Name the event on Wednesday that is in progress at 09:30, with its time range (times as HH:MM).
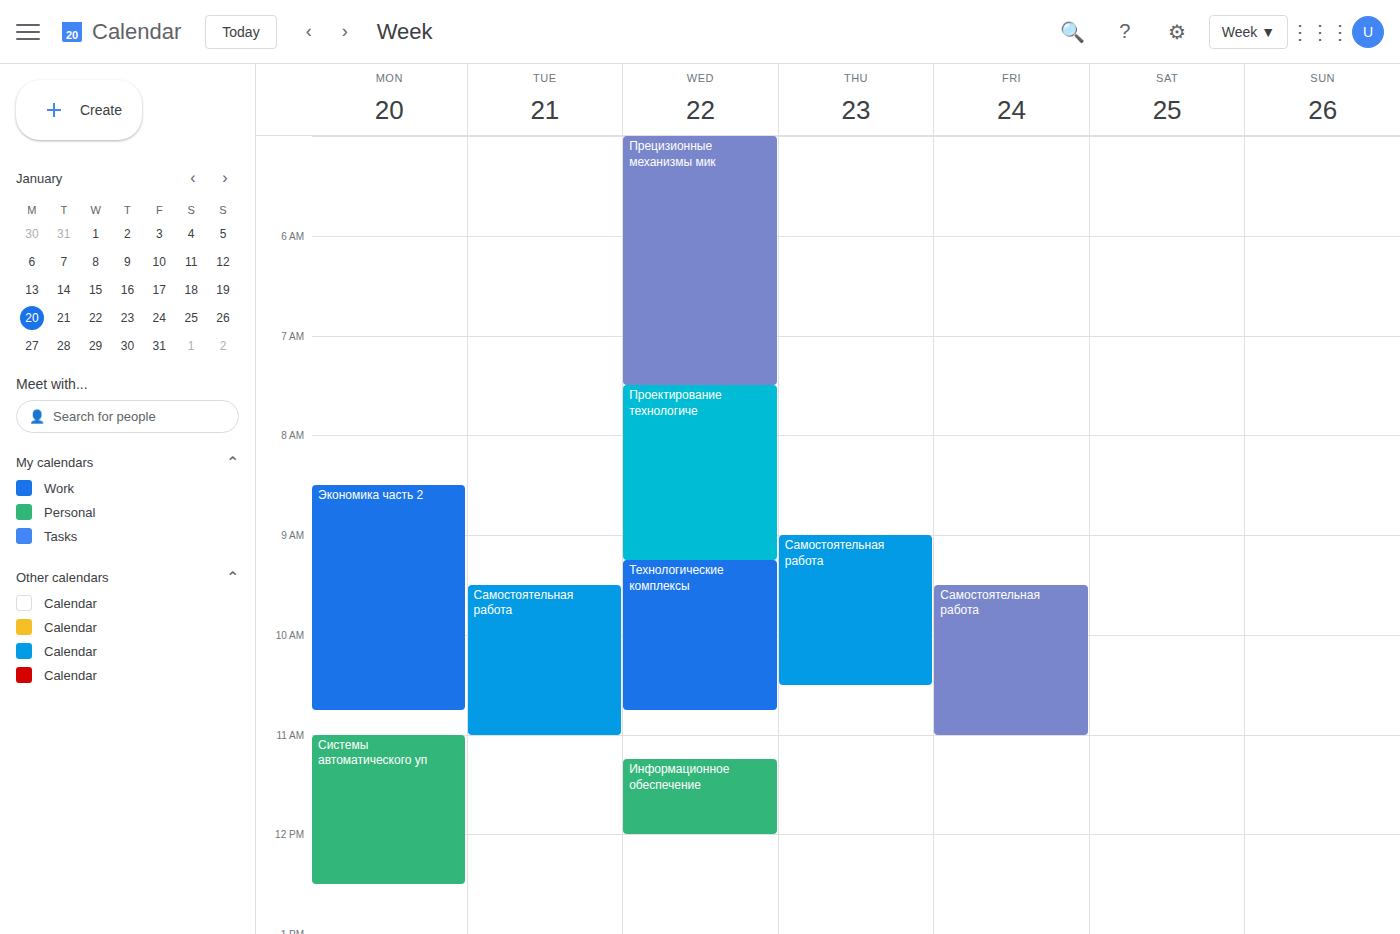
"Технологические комплексы", 09:15 to 10:45